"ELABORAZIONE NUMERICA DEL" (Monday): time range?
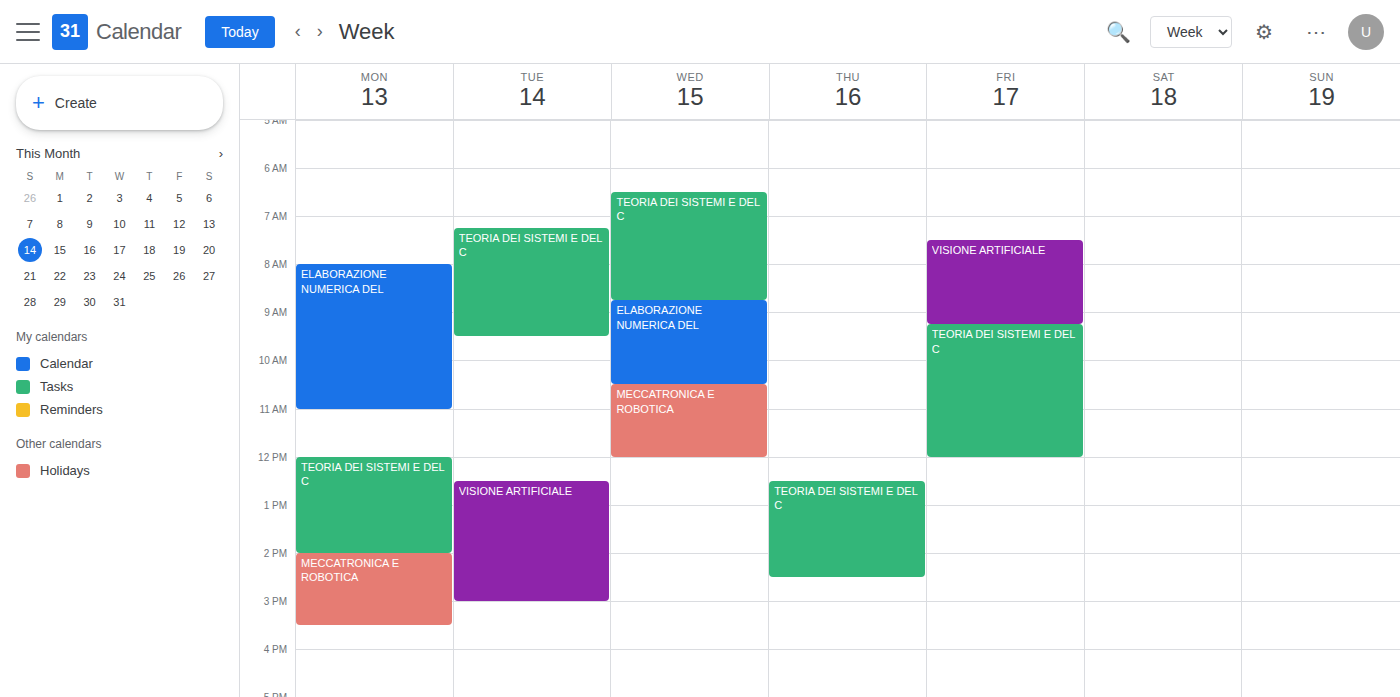
8:00 AM to 11:00 AM